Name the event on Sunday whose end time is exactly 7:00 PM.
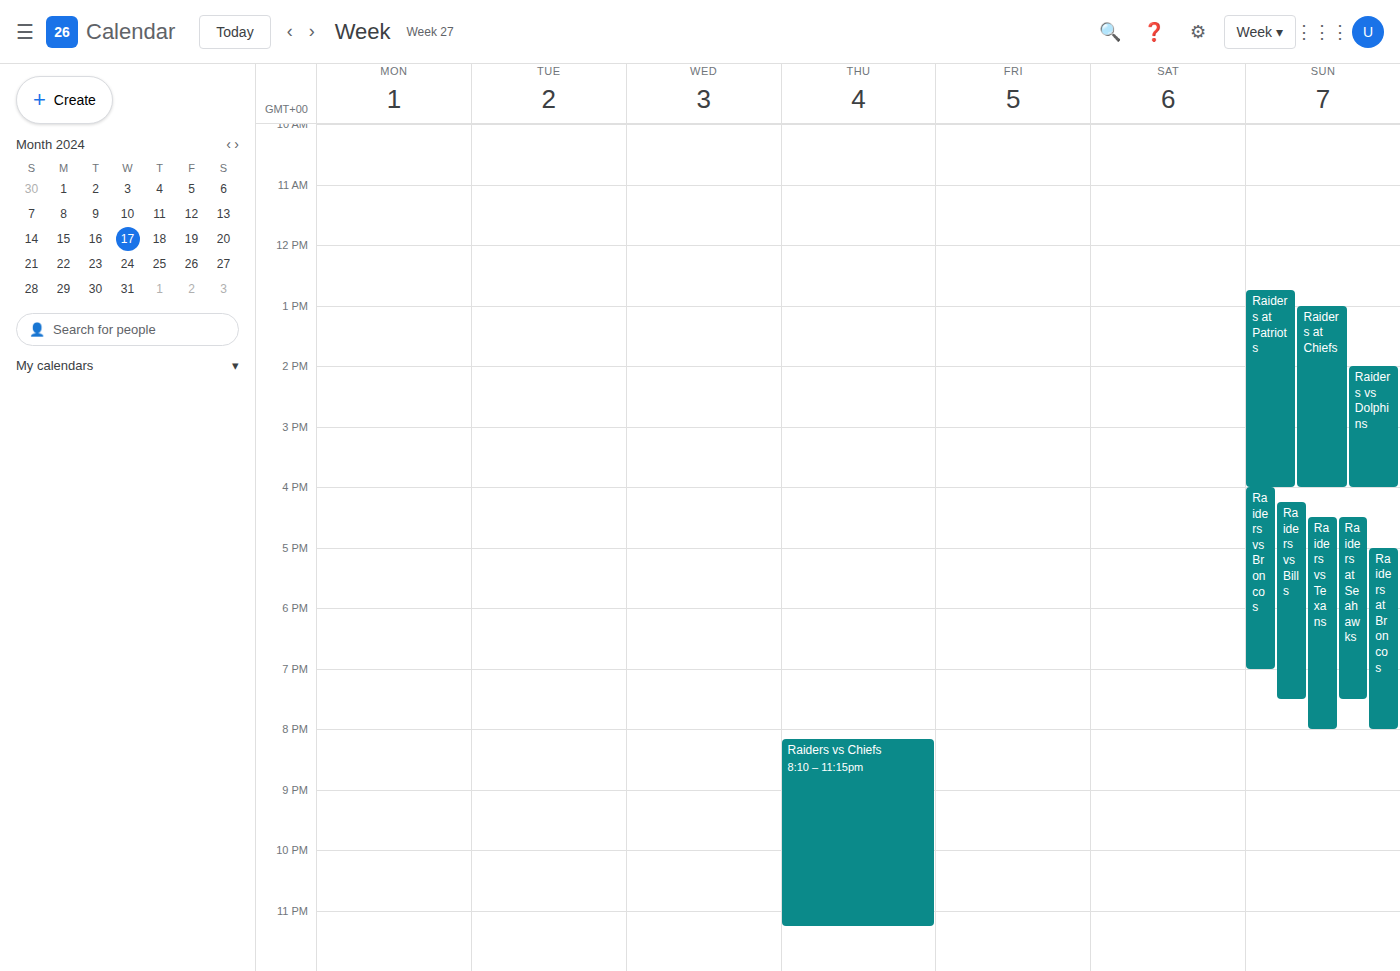
"Raiders vs Broncos"